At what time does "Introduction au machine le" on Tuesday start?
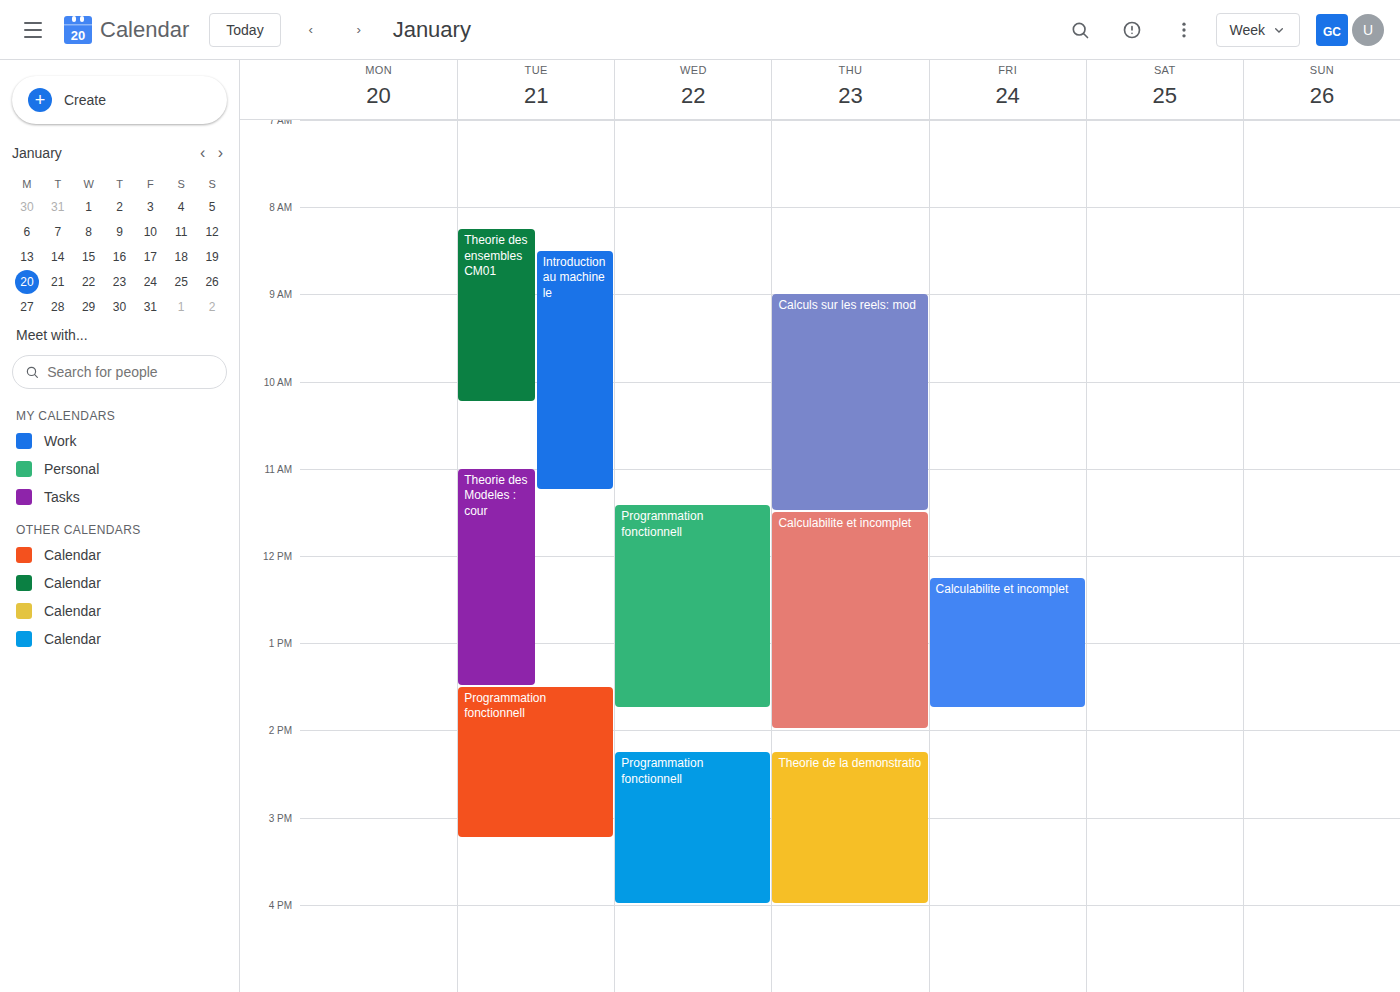
8:30 AM